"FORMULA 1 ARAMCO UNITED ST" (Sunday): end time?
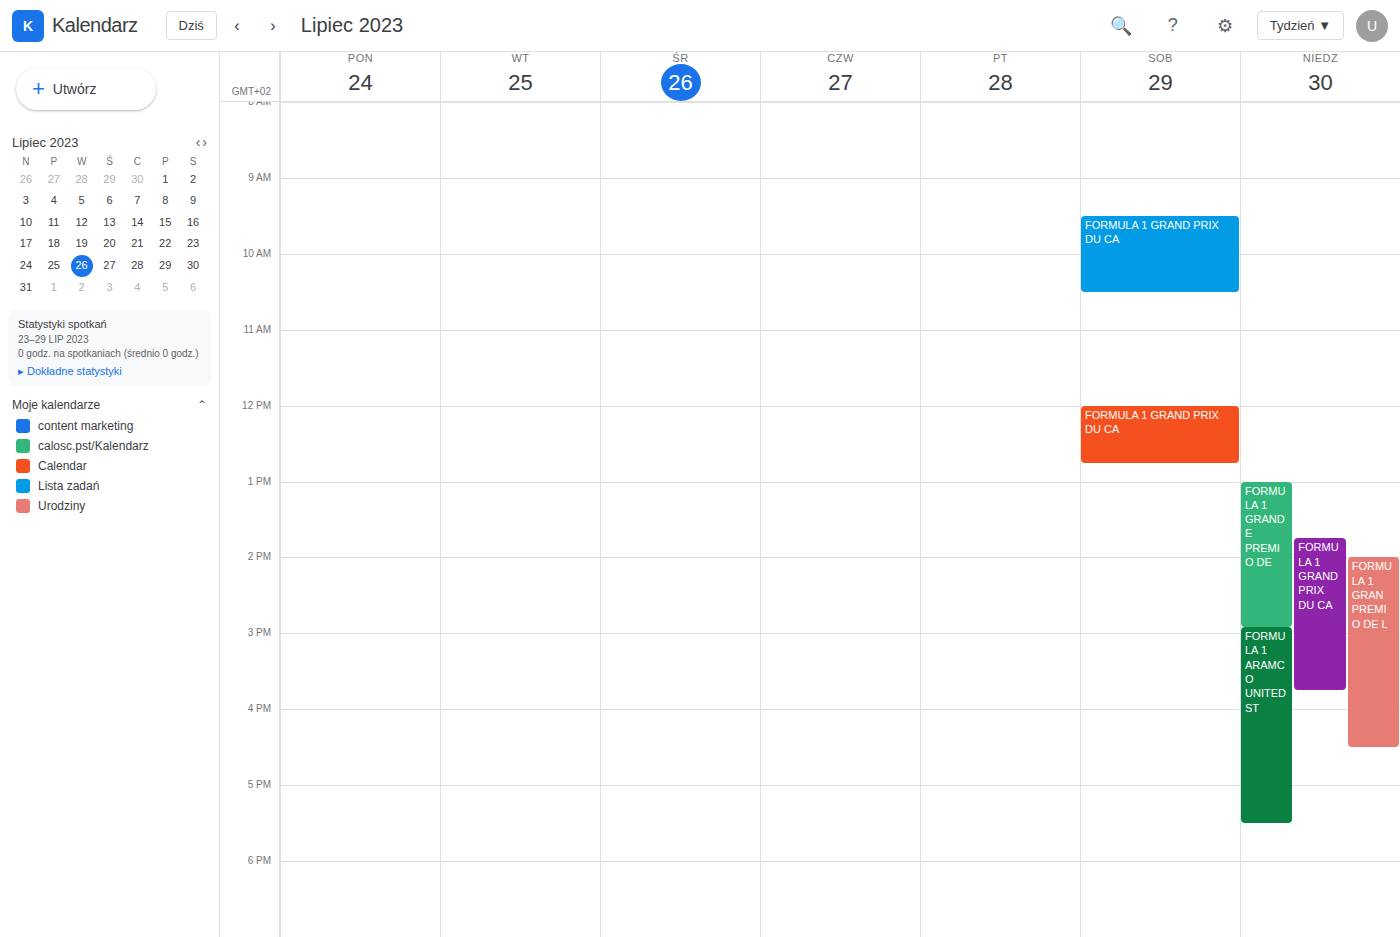
5:30 PM